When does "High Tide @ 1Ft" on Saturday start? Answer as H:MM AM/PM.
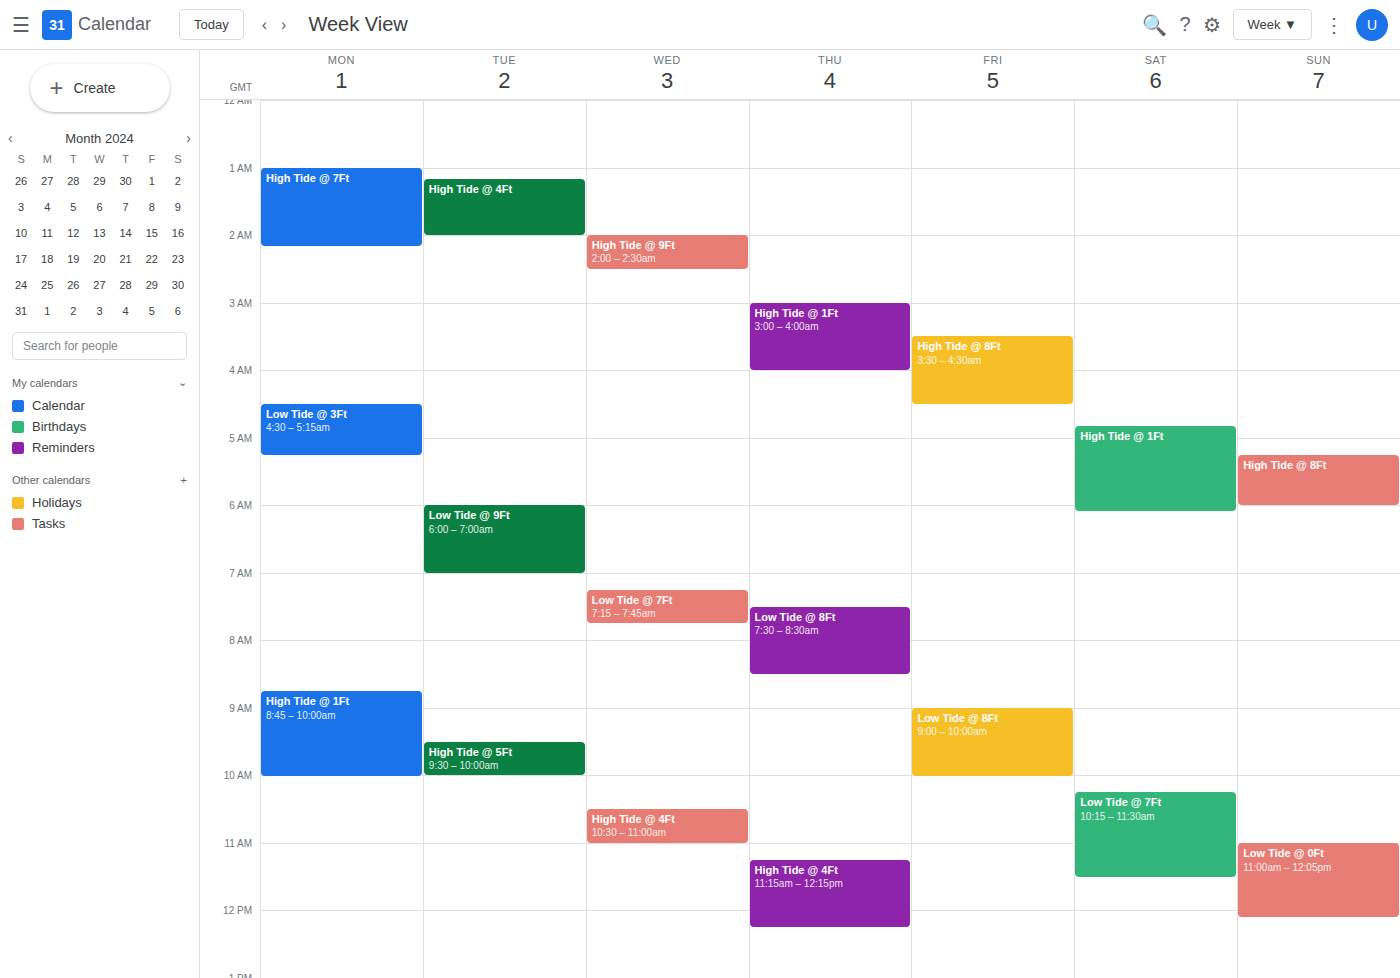
4:50 AM